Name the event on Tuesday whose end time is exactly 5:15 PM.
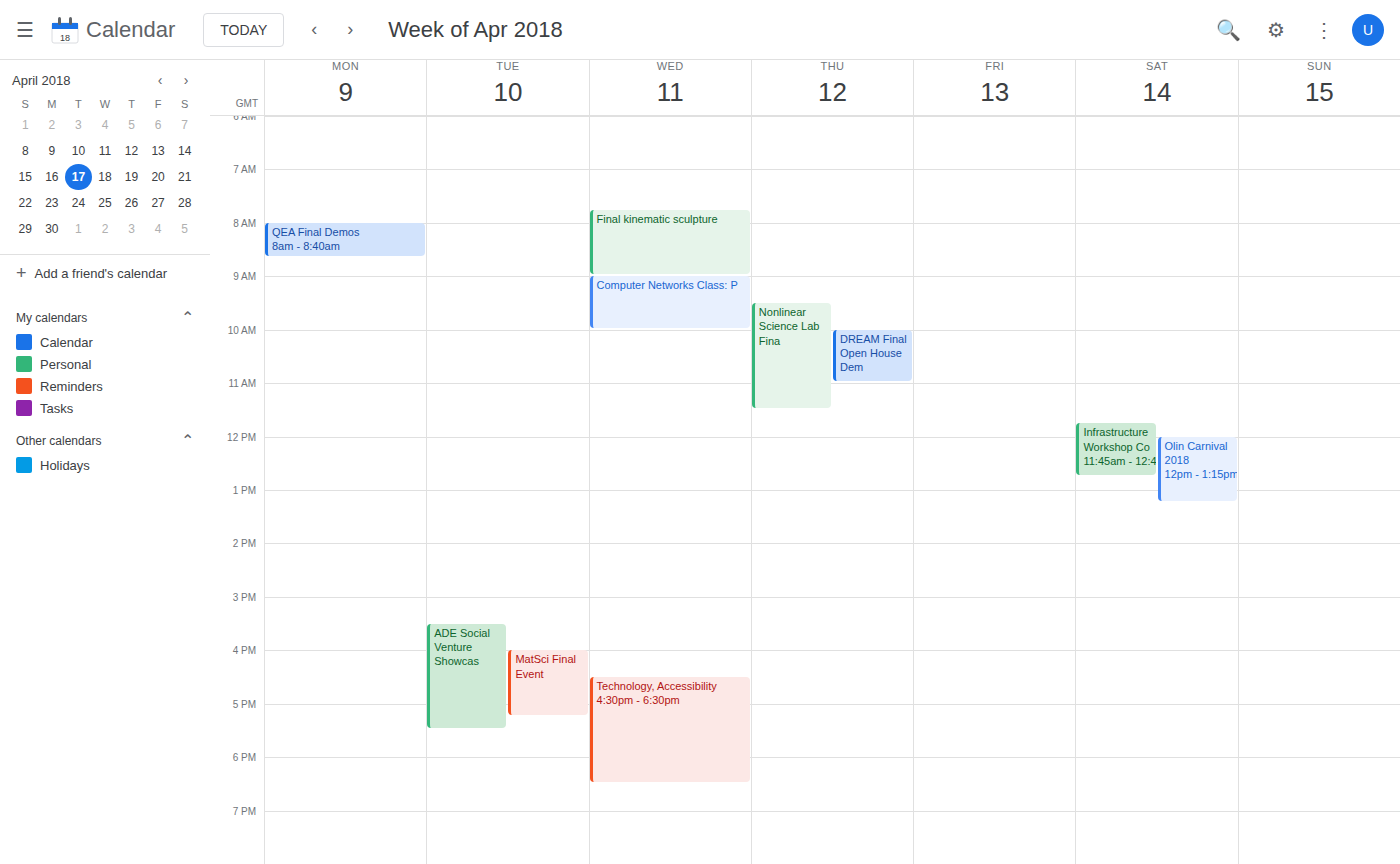
"MatSci Final Event"